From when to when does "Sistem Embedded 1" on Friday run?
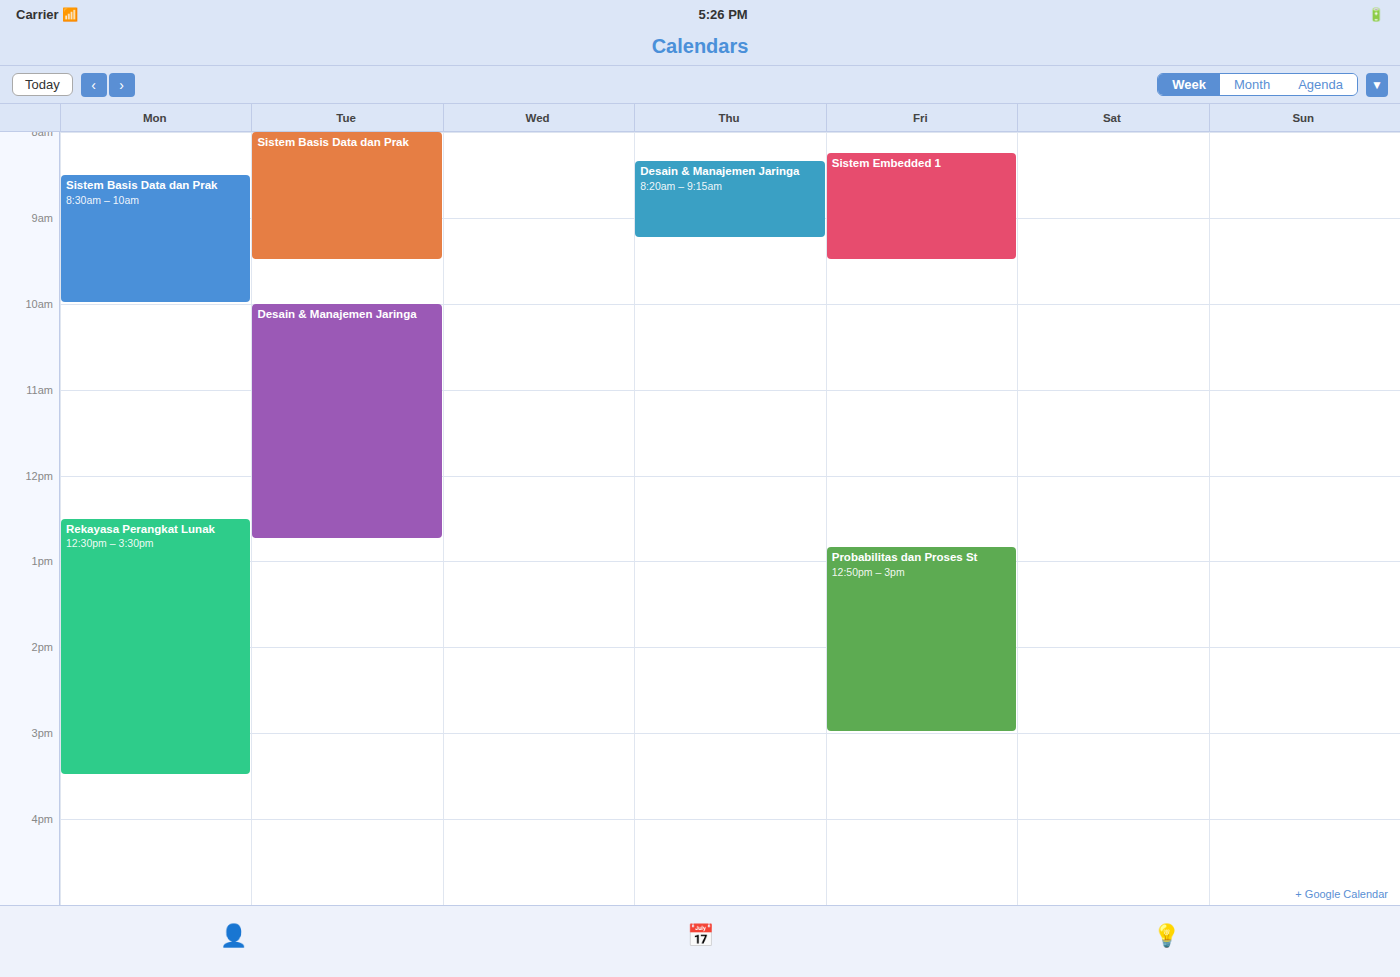
8:15 AM to 9:30 AM